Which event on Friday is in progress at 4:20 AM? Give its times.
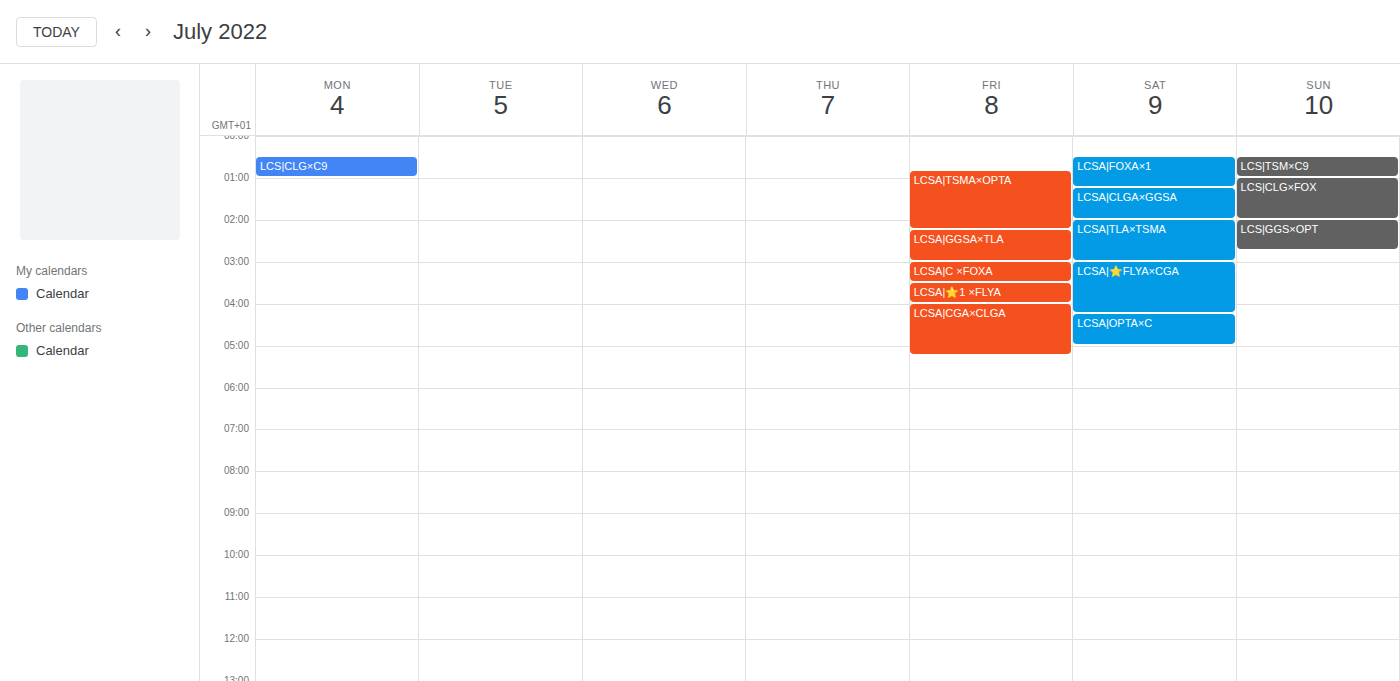
"LCSA|CGA×CLGA", 4:00 AM to 5:15 AM